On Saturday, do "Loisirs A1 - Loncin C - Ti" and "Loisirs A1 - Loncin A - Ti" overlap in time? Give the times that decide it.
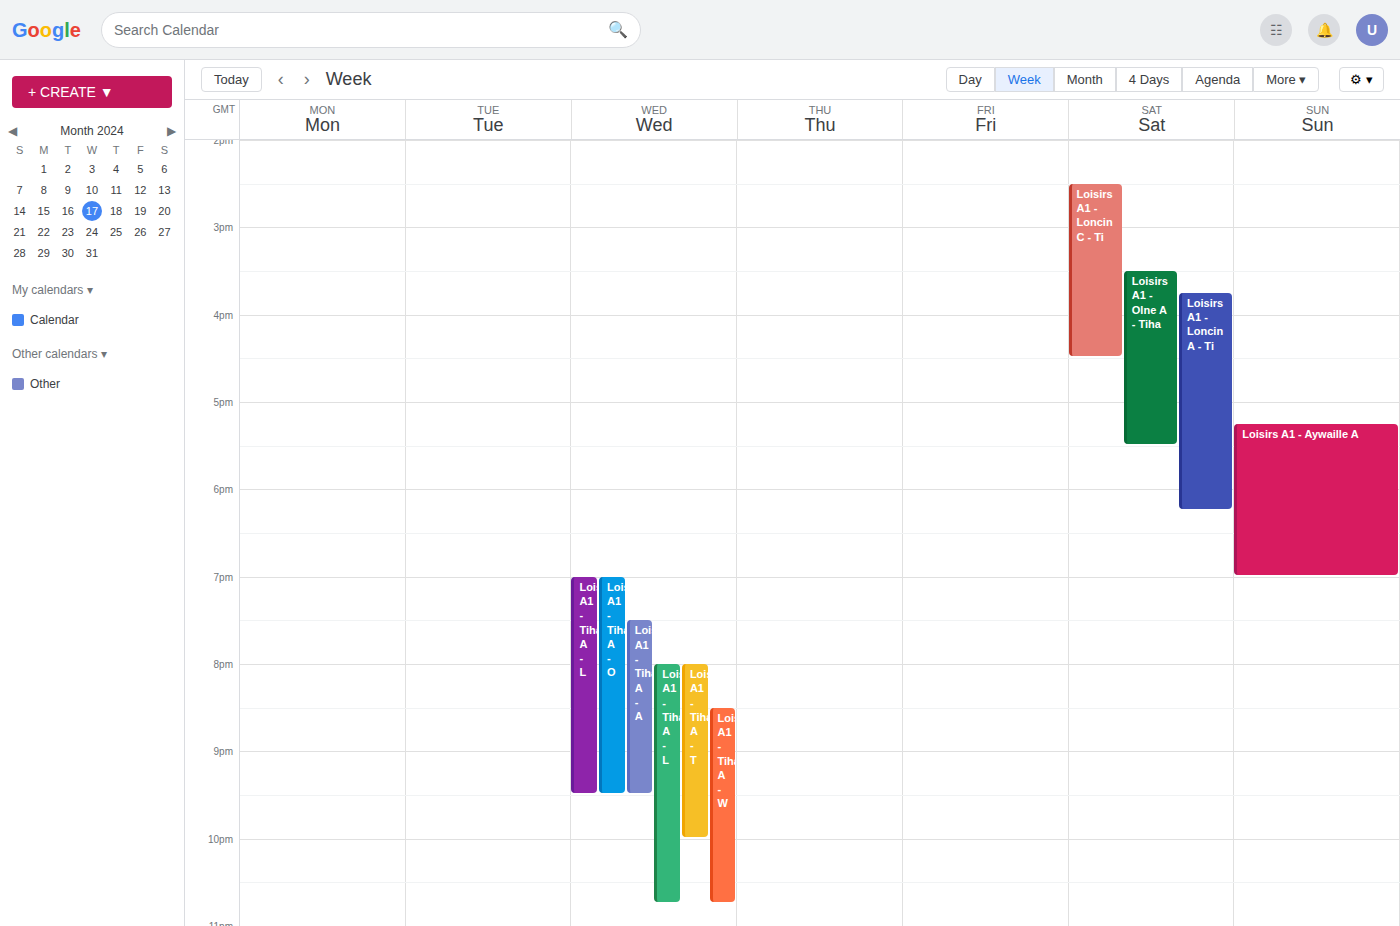
"Loisirs A1 - Loncin A - Ti" starts at 3:45 PM, before "Loisirs A1 - Loncin C - Ti" ends at 4:30 PM -- they overlap.